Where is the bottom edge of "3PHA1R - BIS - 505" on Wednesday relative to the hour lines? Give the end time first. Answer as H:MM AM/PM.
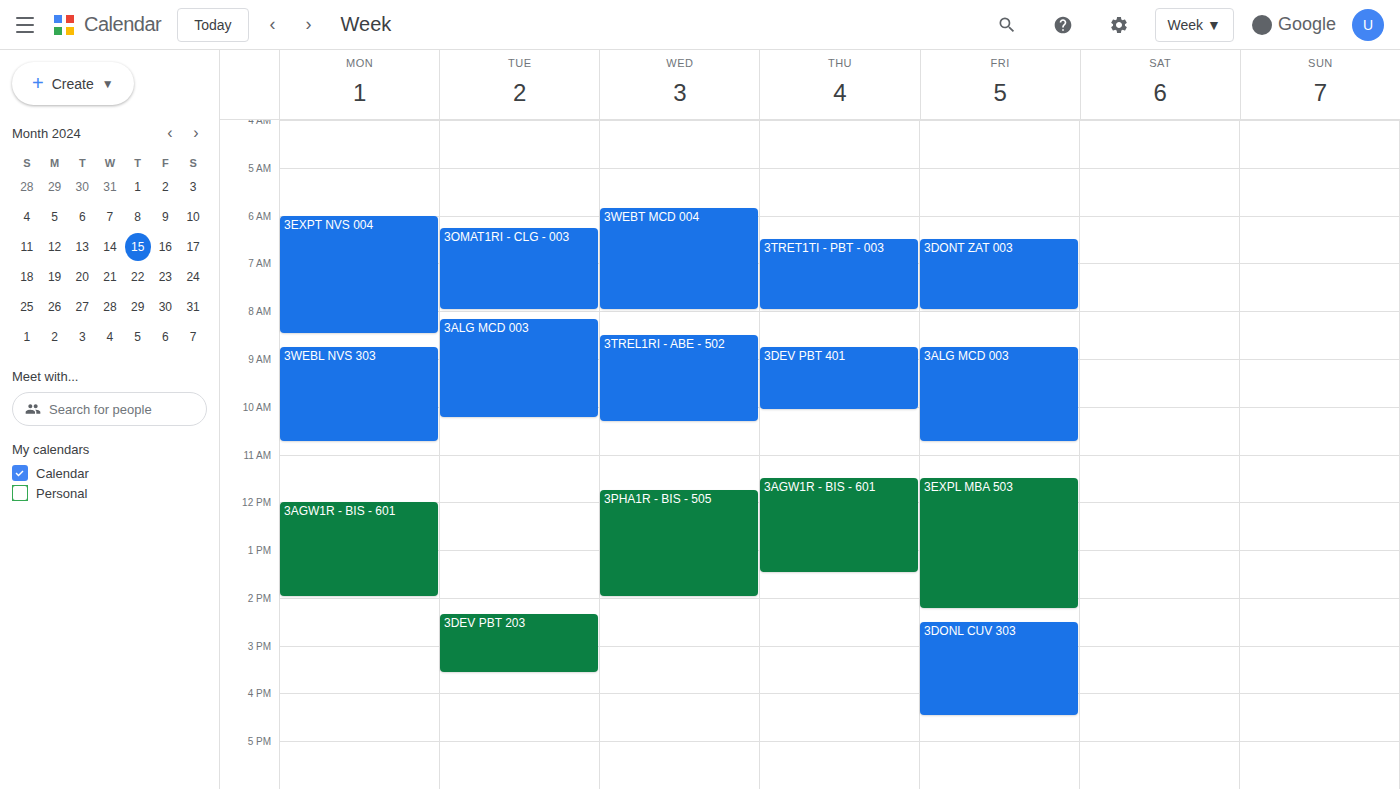
2:00 PM -- exactly on the 2 PM line.